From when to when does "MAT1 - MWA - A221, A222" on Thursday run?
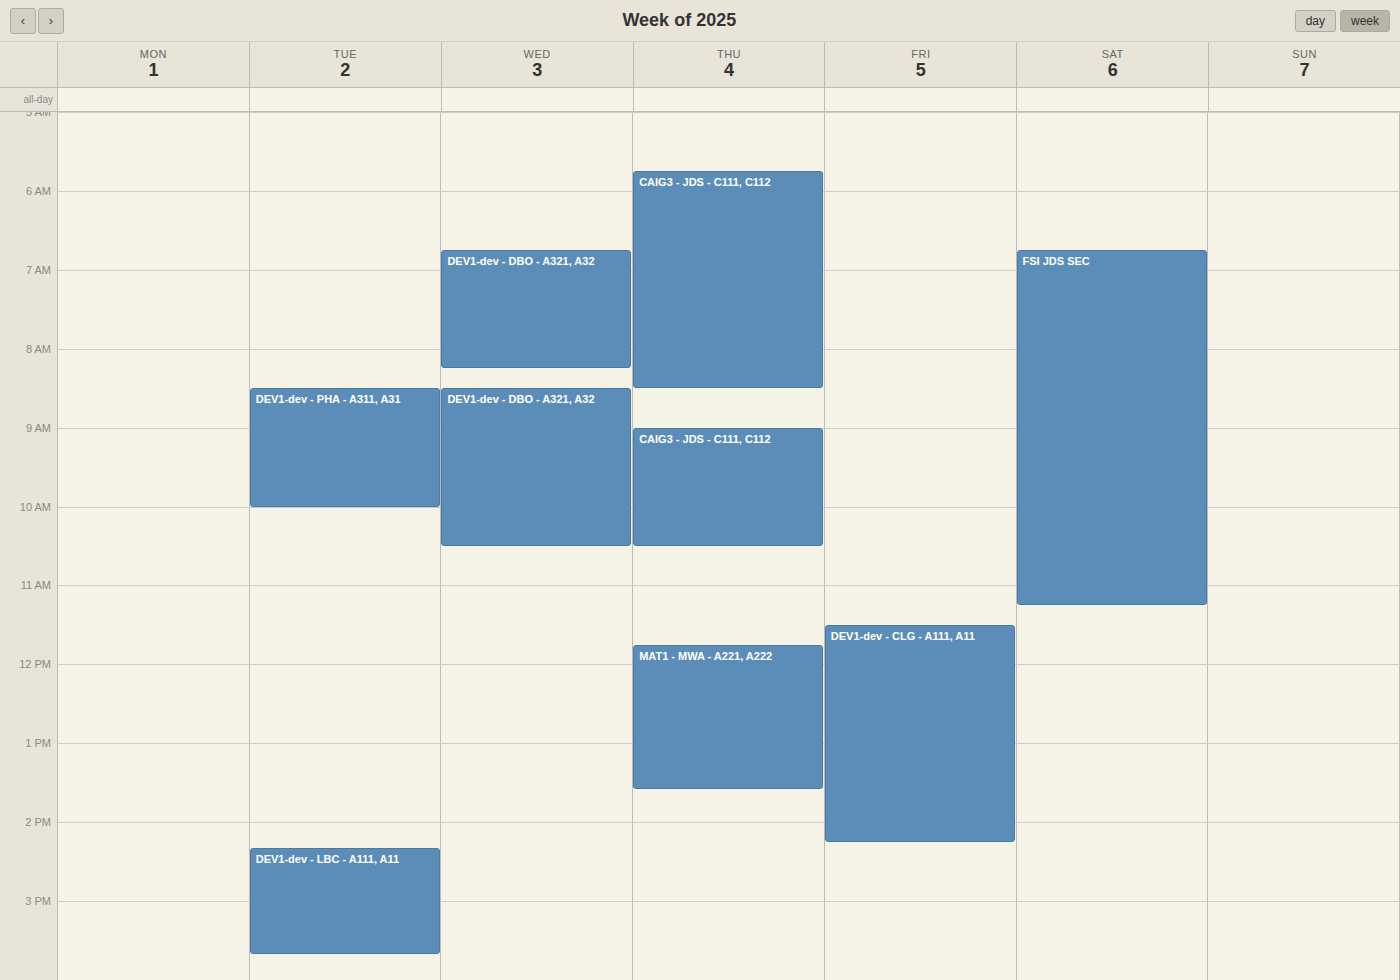
11:45 AM to 1:35 PM